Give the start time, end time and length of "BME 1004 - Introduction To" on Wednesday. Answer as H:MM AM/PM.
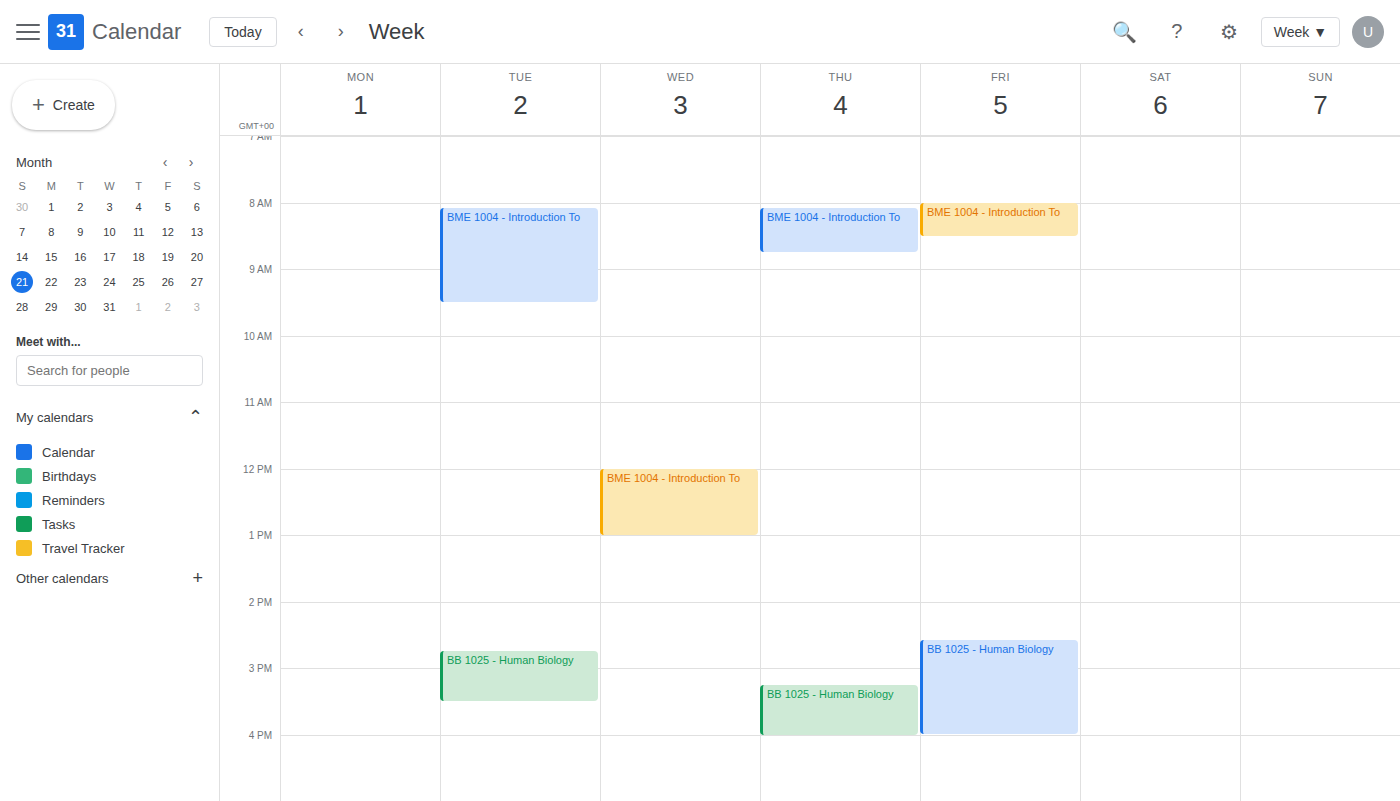
12:00 PM to 1:00 PM, 1 hour